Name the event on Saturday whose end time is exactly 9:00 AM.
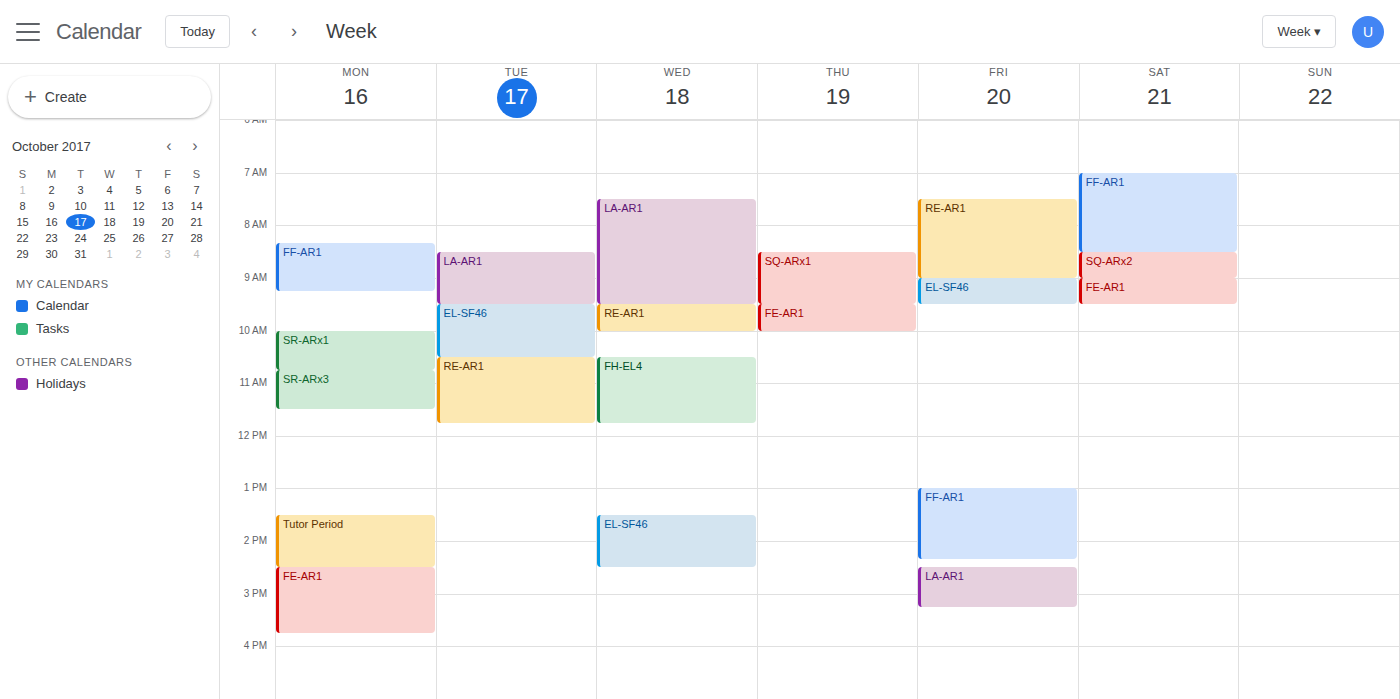
"SQ-ARx2"